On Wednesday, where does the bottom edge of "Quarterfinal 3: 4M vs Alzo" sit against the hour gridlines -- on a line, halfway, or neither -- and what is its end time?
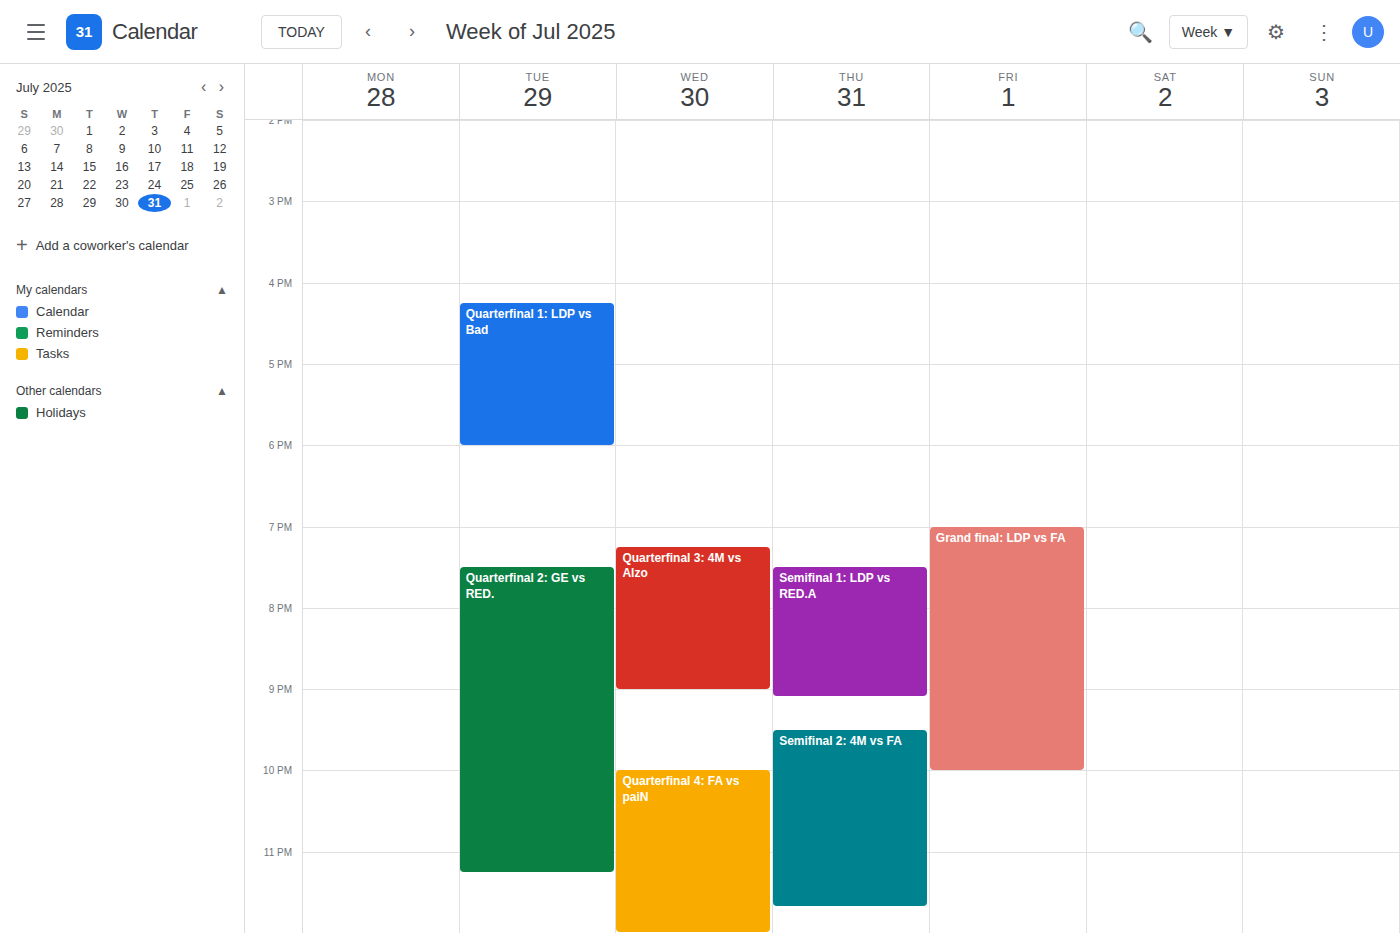
9:00 PM -- exactly on the 9 PM line.